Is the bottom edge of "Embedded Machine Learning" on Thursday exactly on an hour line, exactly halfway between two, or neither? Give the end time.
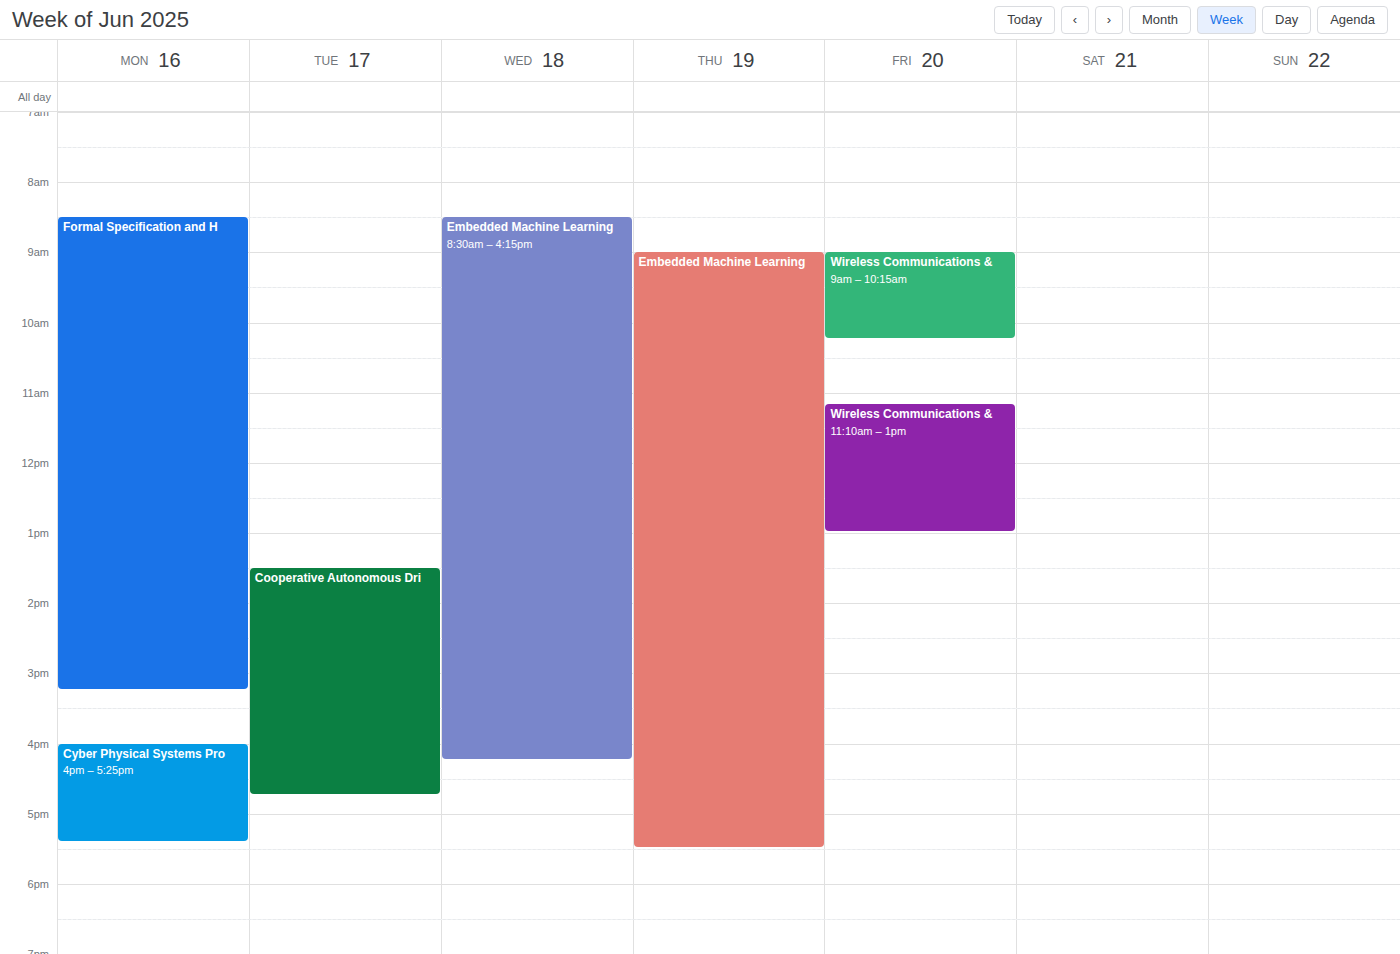
5:30 PM -- halfway between the 5 PM and 6 PM lines.